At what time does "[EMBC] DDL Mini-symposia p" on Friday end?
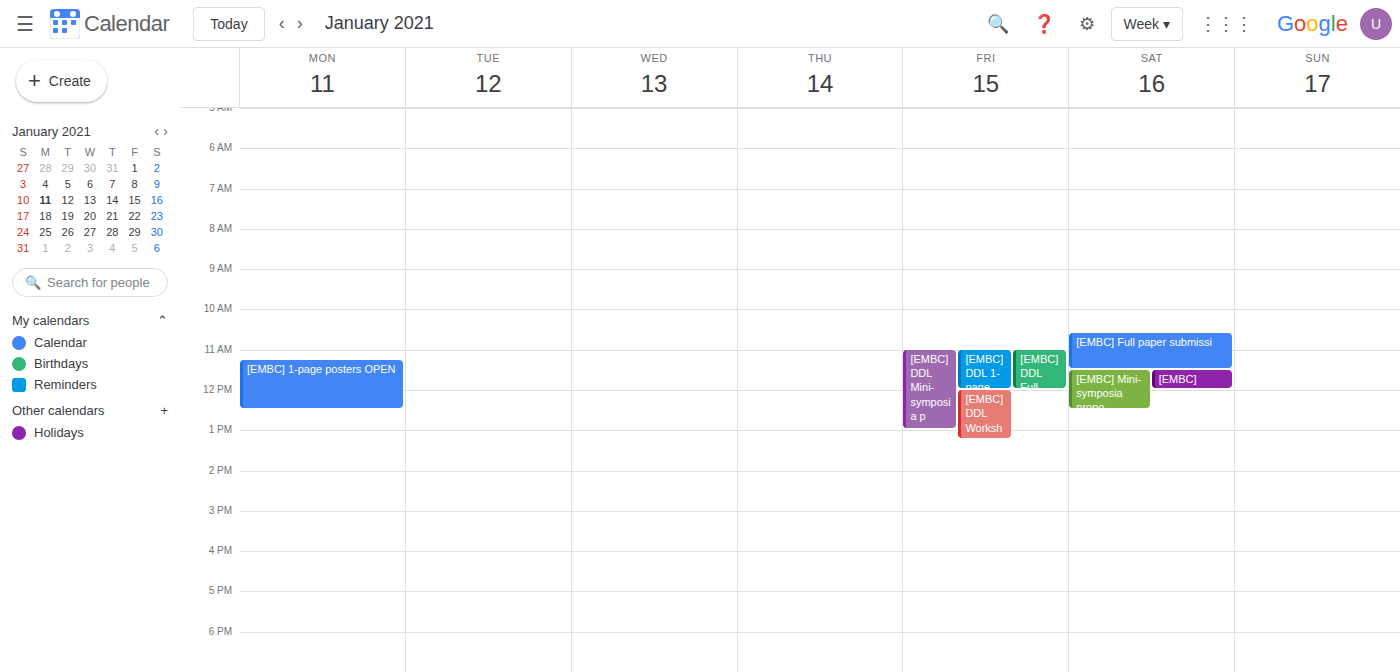
1:00 PM